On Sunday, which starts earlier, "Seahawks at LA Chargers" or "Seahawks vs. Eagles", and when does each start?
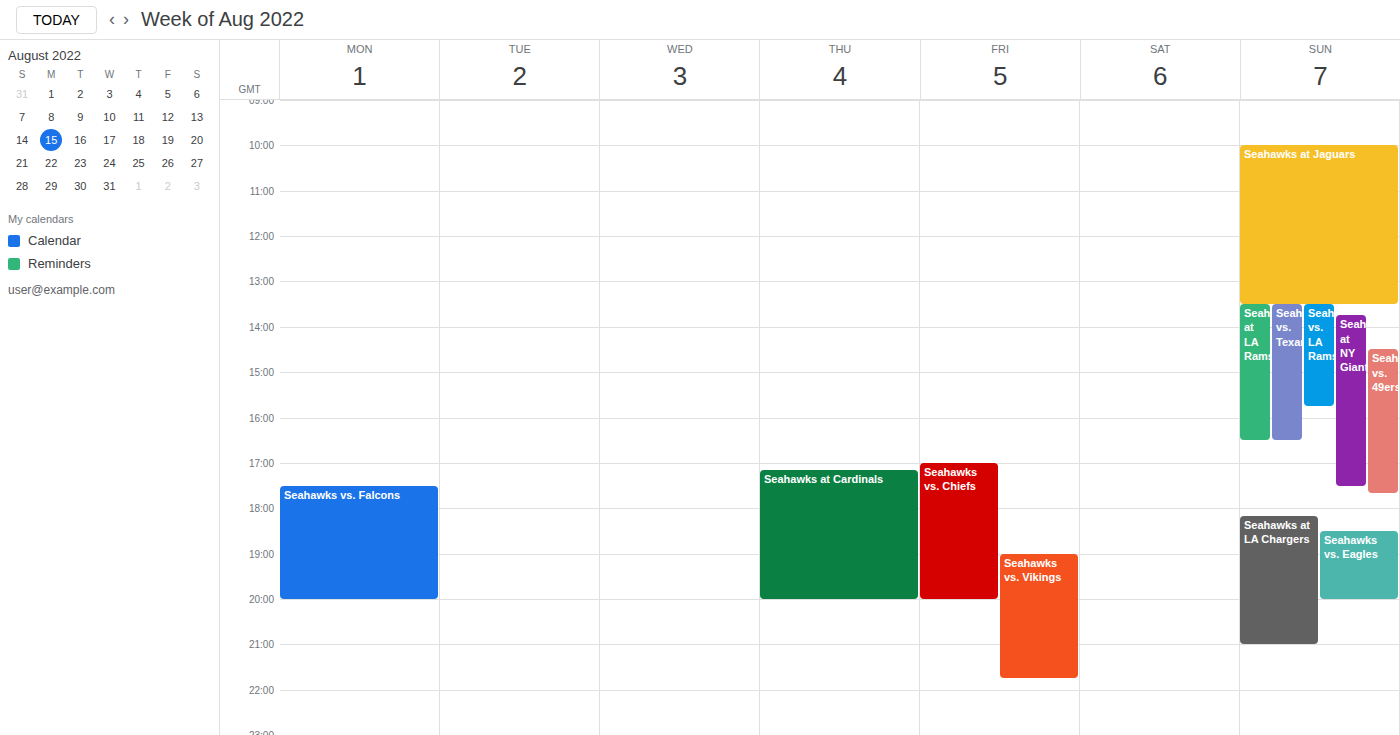
"Seahawks at LA Chargers" 6:10 PM; "Seahawks vs. Eagles" 6:30 PM.